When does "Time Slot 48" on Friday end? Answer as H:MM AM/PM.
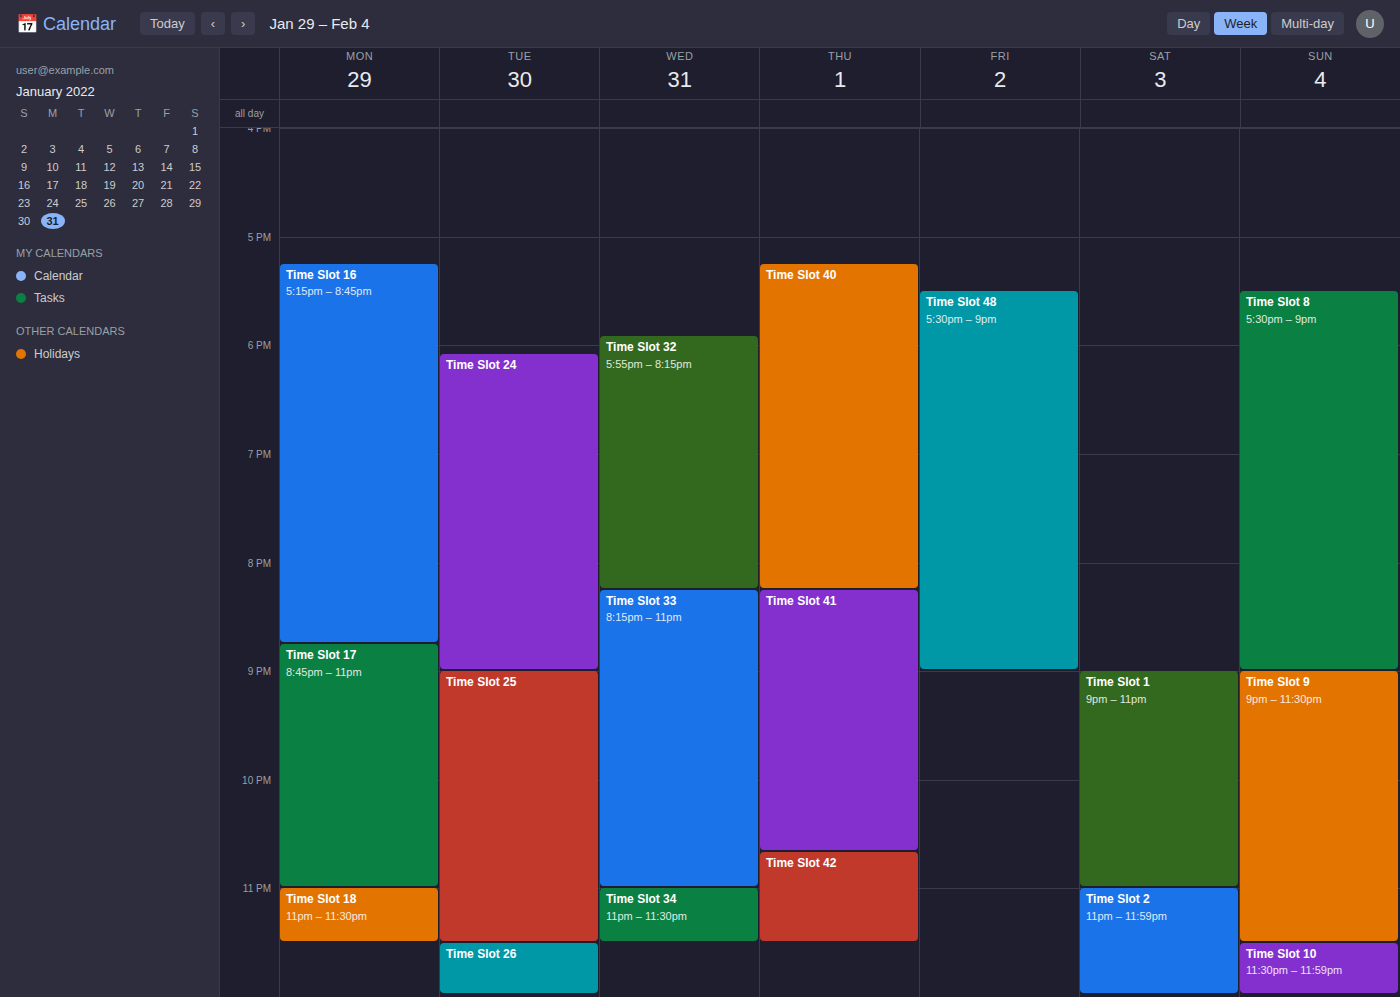
9:00 PM